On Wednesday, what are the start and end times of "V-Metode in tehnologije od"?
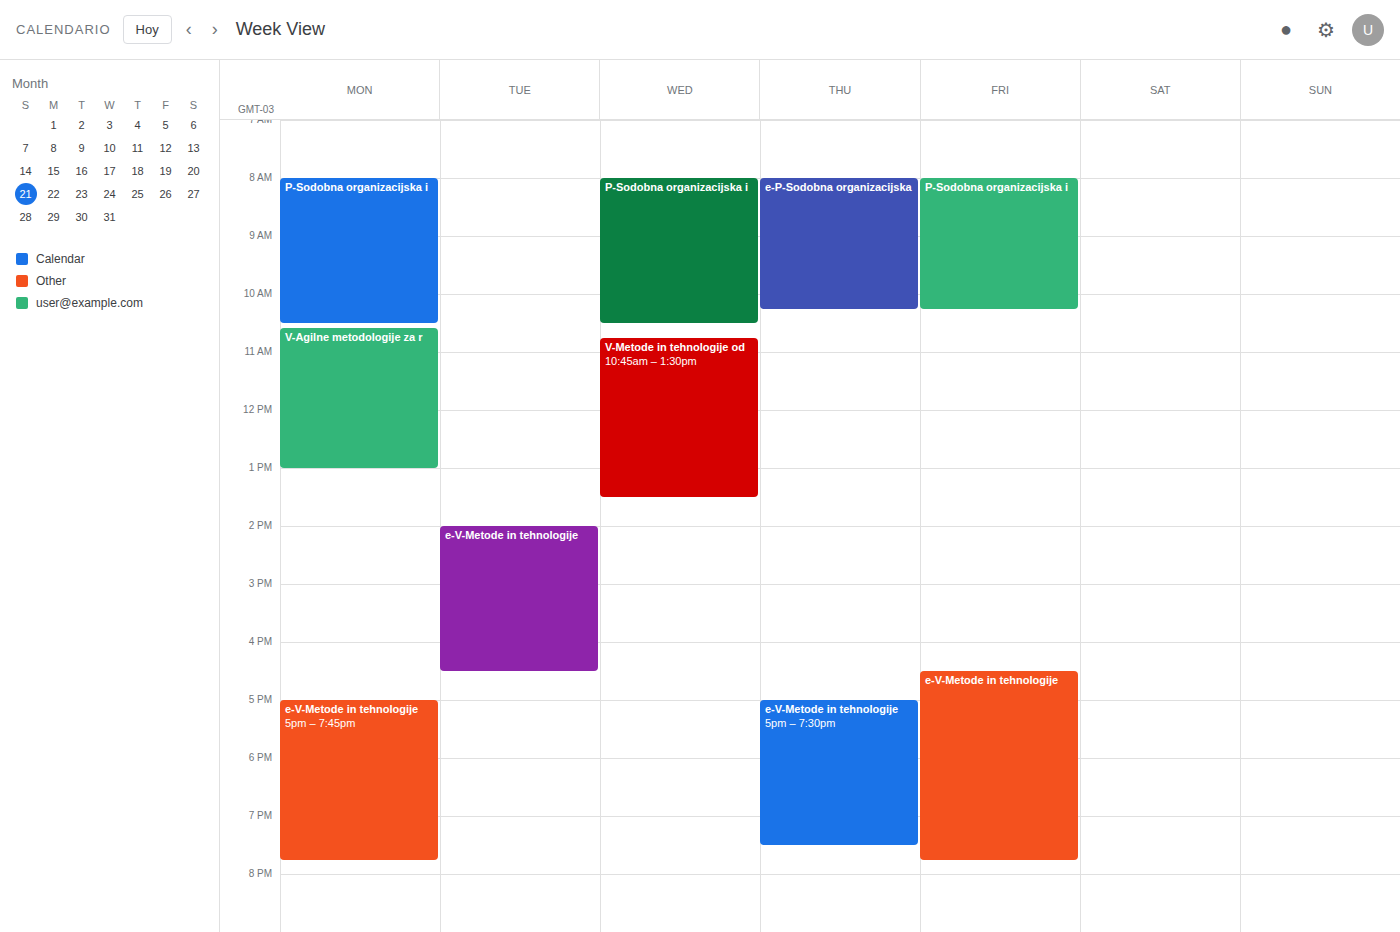
10:45 AM to 1:30 PM